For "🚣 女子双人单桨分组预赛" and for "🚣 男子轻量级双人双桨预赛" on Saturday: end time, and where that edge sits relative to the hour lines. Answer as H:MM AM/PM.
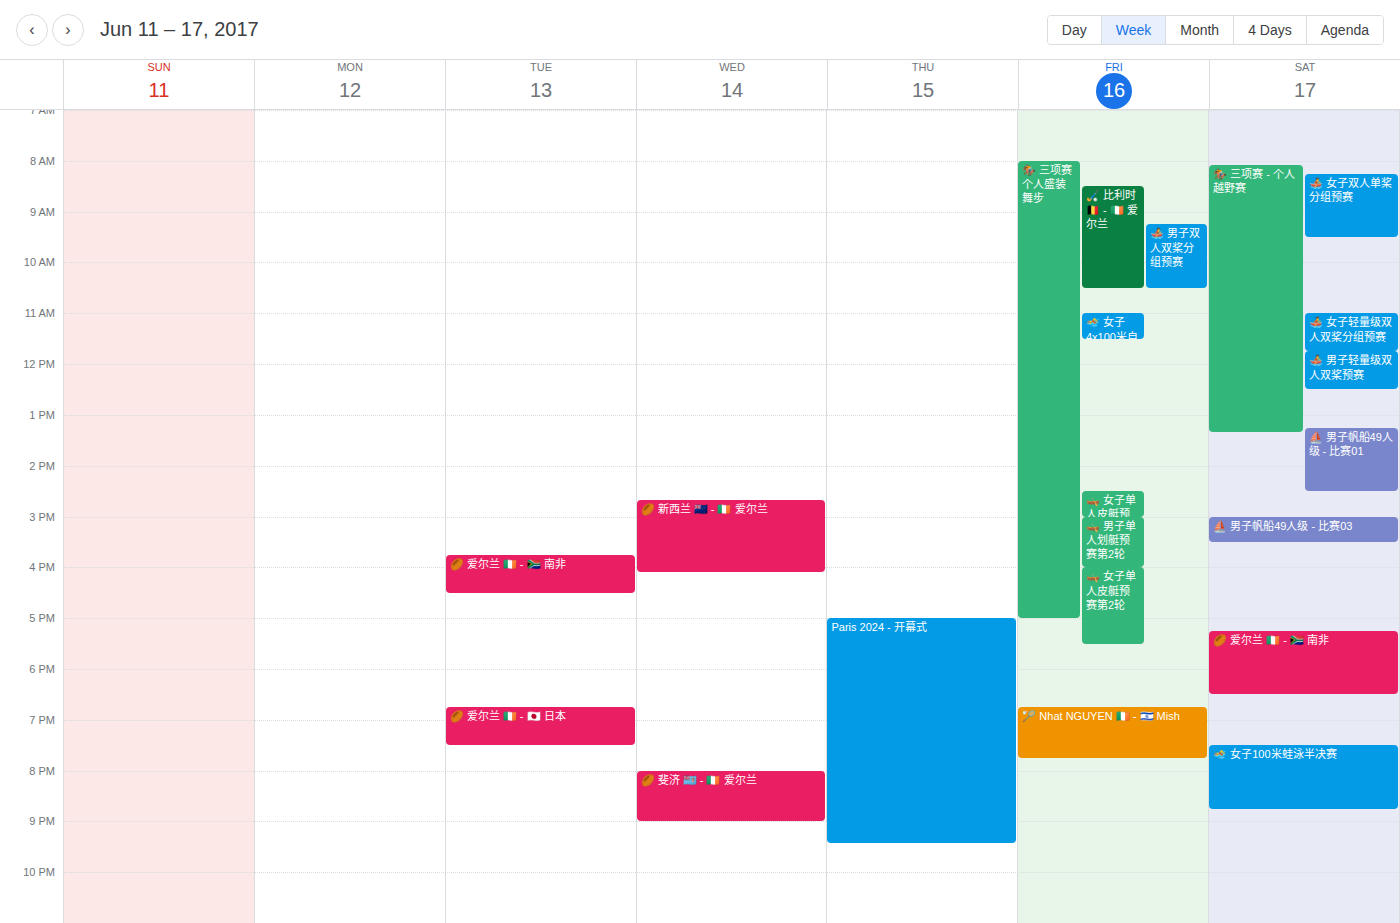
"🚣 女子双人单桨分组预赛": 9:30 AM, halfway between the 9 AM and 10 AM lines. "🚣 男子轻量级双人双桨预赛": 12:30 PM, halfway between the 12 PM and 1 PM lines.